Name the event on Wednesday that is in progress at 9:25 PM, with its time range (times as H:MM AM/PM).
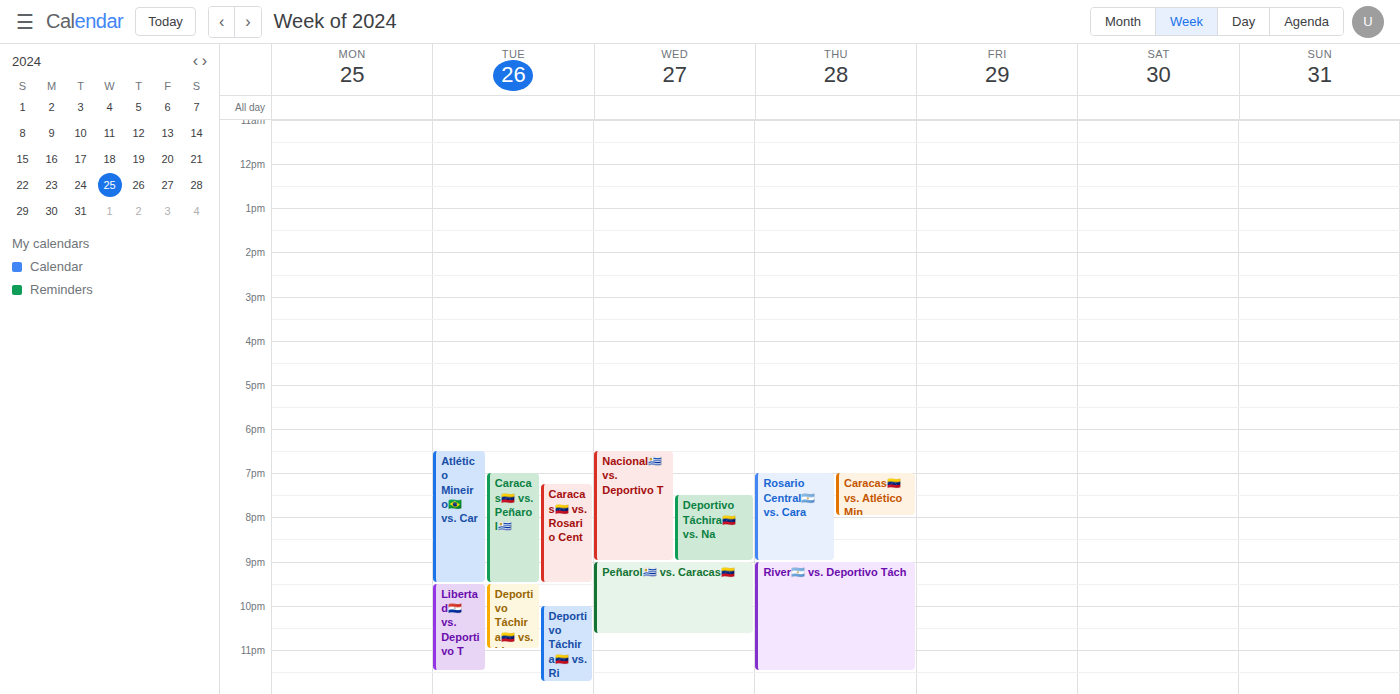
"Peñarol🇺🇾 vs. Caracas🇻🇪", 9:00 PM to 10:40 PM